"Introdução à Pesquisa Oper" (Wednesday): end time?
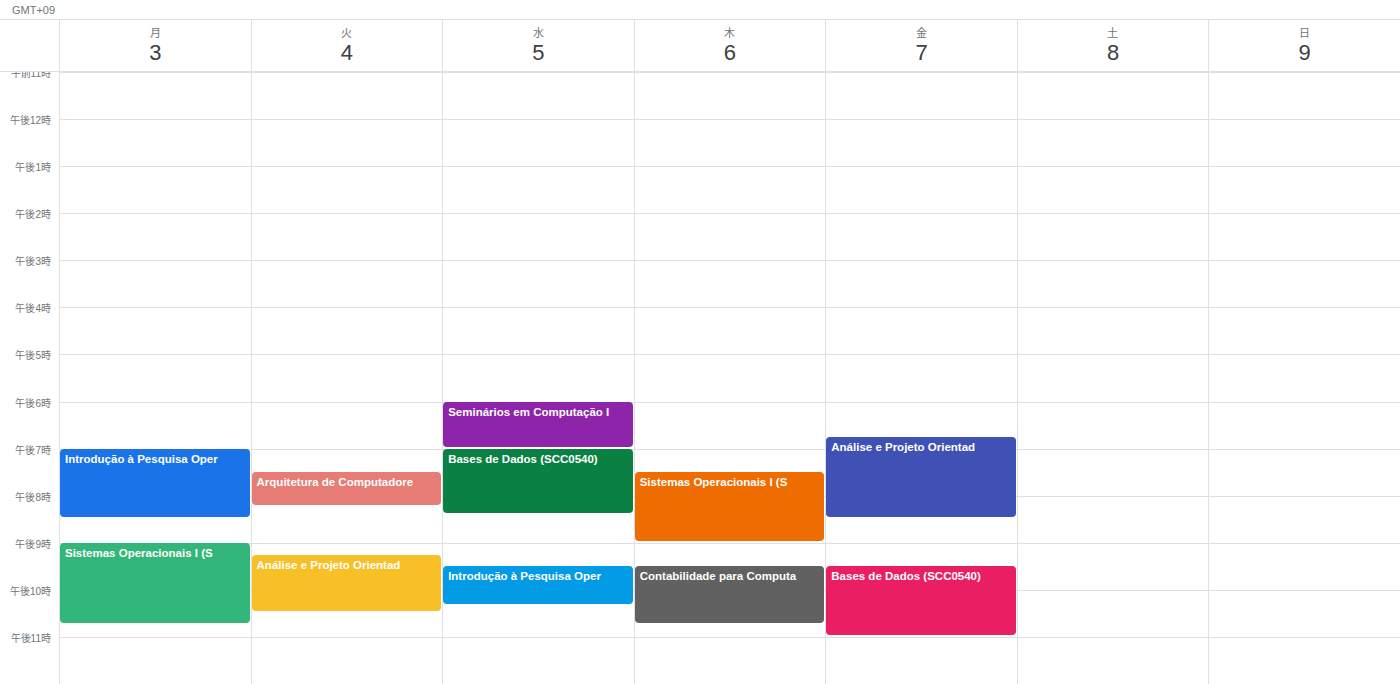
10:20 PM